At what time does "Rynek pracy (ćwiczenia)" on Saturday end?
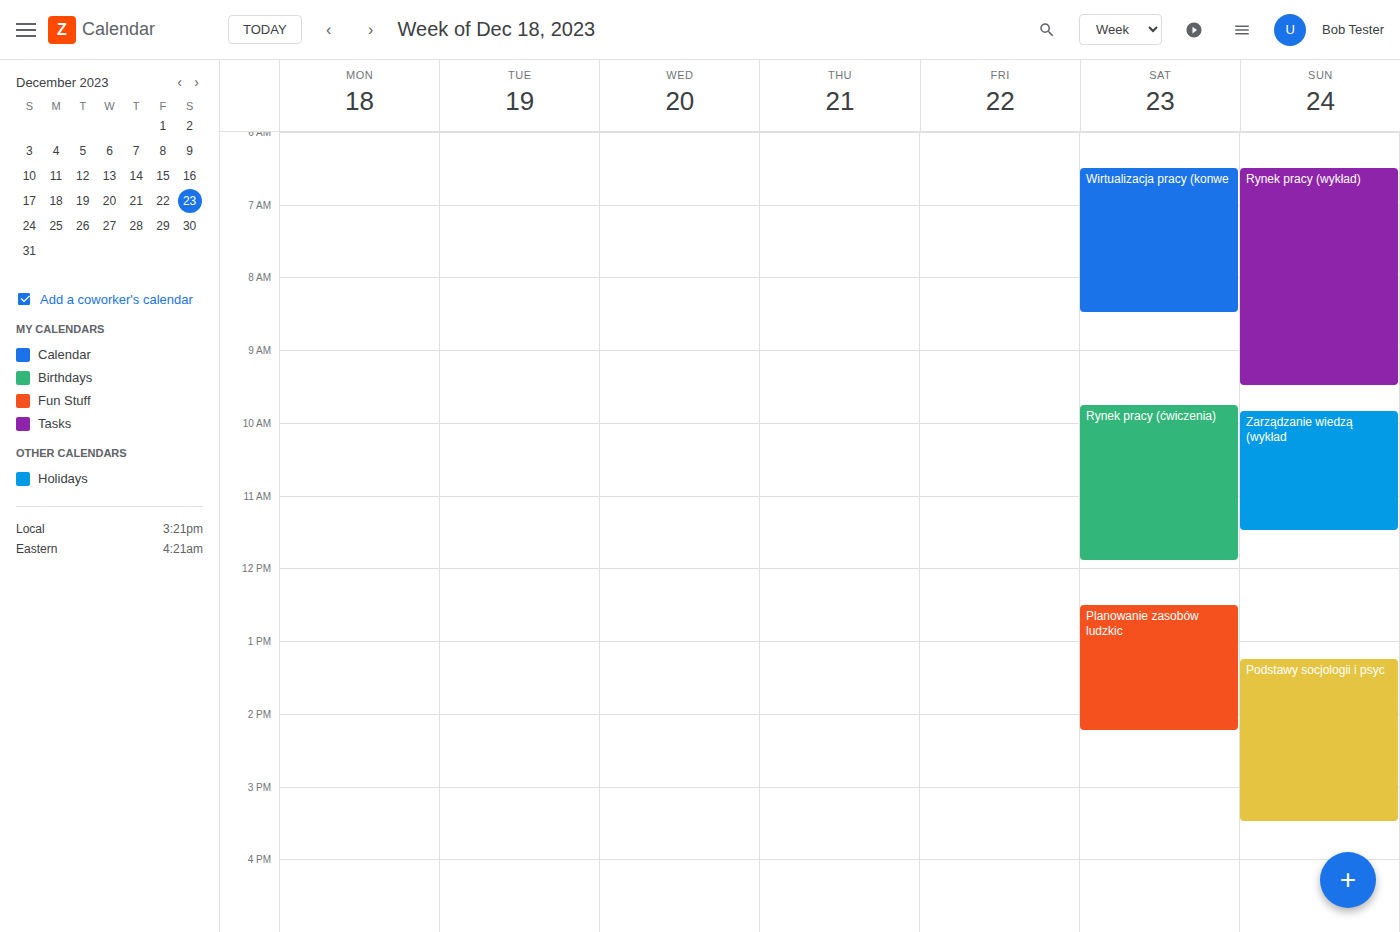
11:55 AM